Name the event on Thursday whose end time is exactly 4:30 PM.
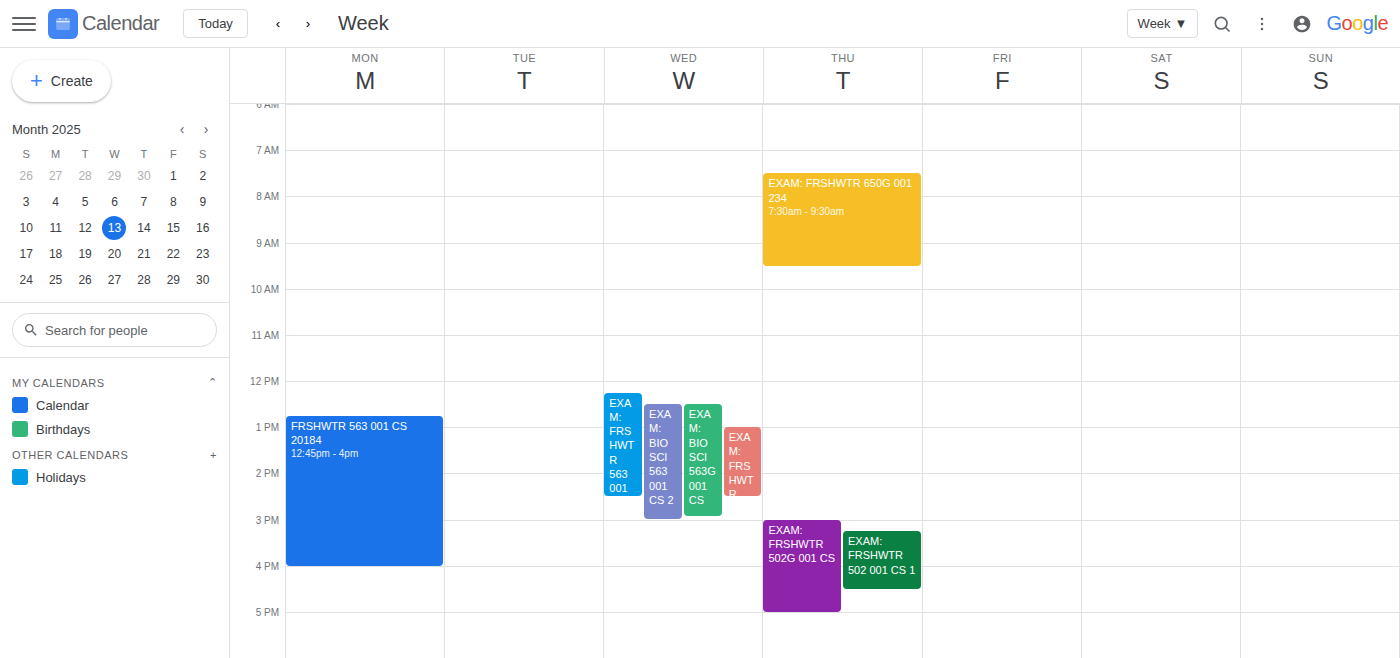
"EXAM: FRSHWTR 502 001 CS 1"